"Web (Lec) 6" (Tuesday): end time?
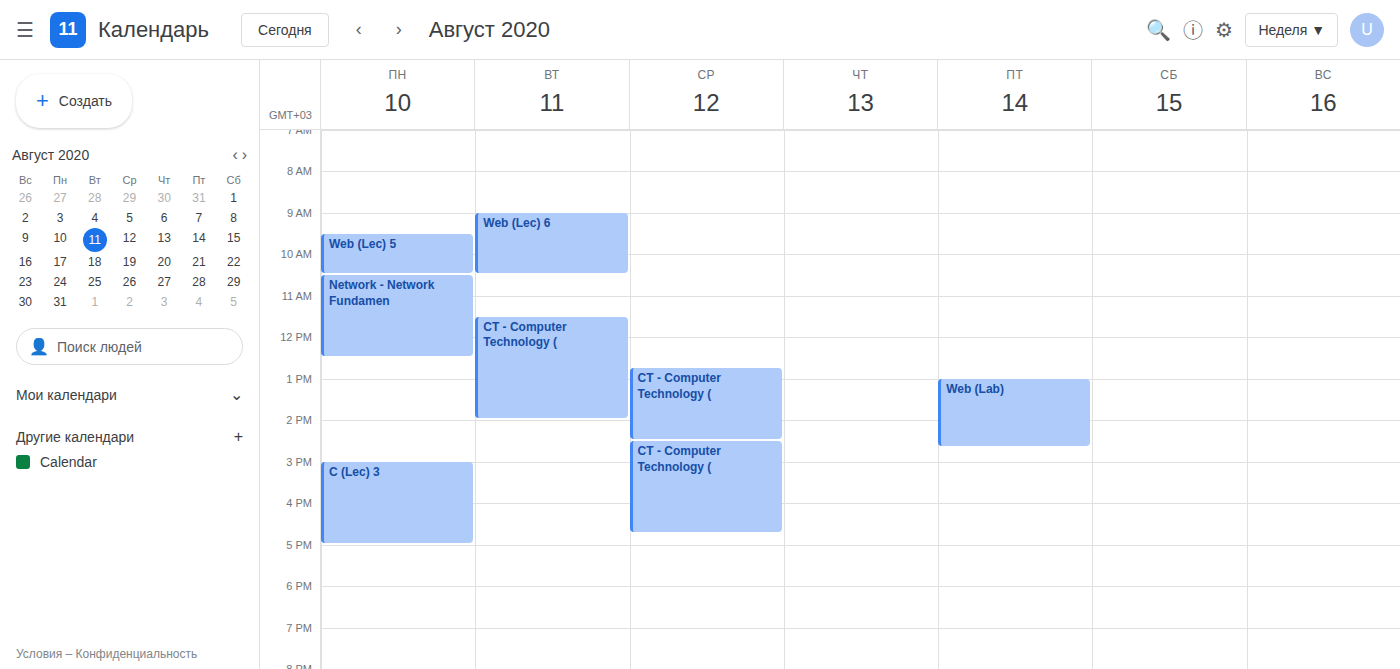
10:30 AM